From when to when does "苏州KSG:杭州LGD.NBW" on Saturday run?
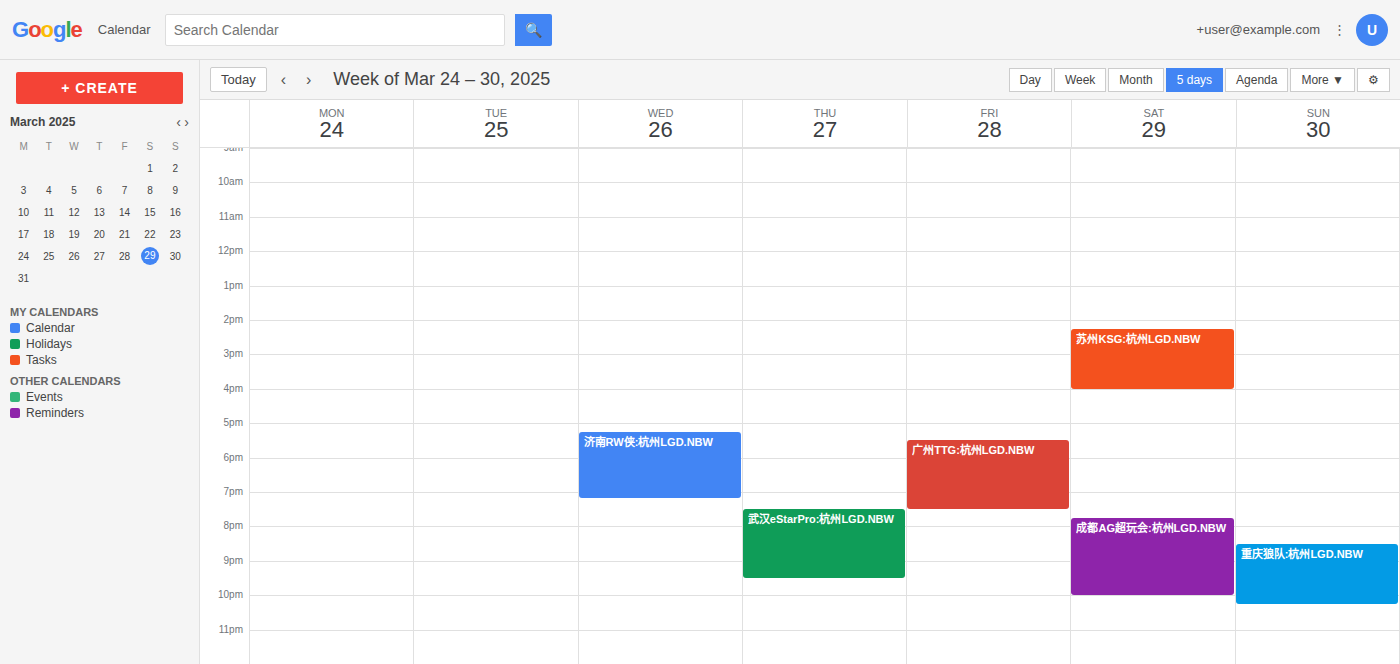
2:15 PM to 4:00 PM